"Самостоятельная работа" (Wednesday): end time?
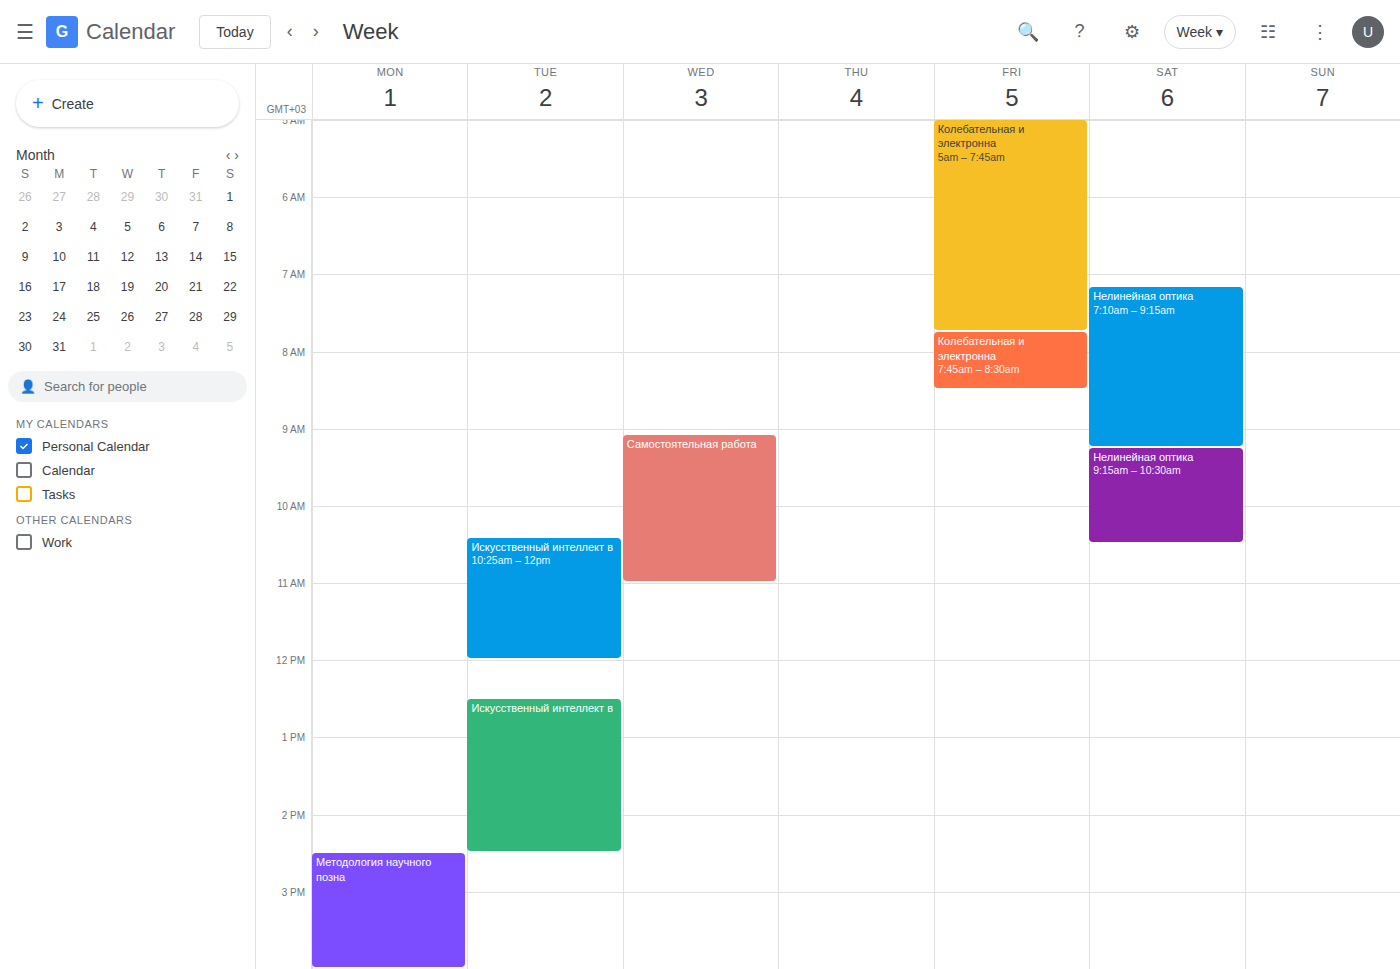
11:00 AM